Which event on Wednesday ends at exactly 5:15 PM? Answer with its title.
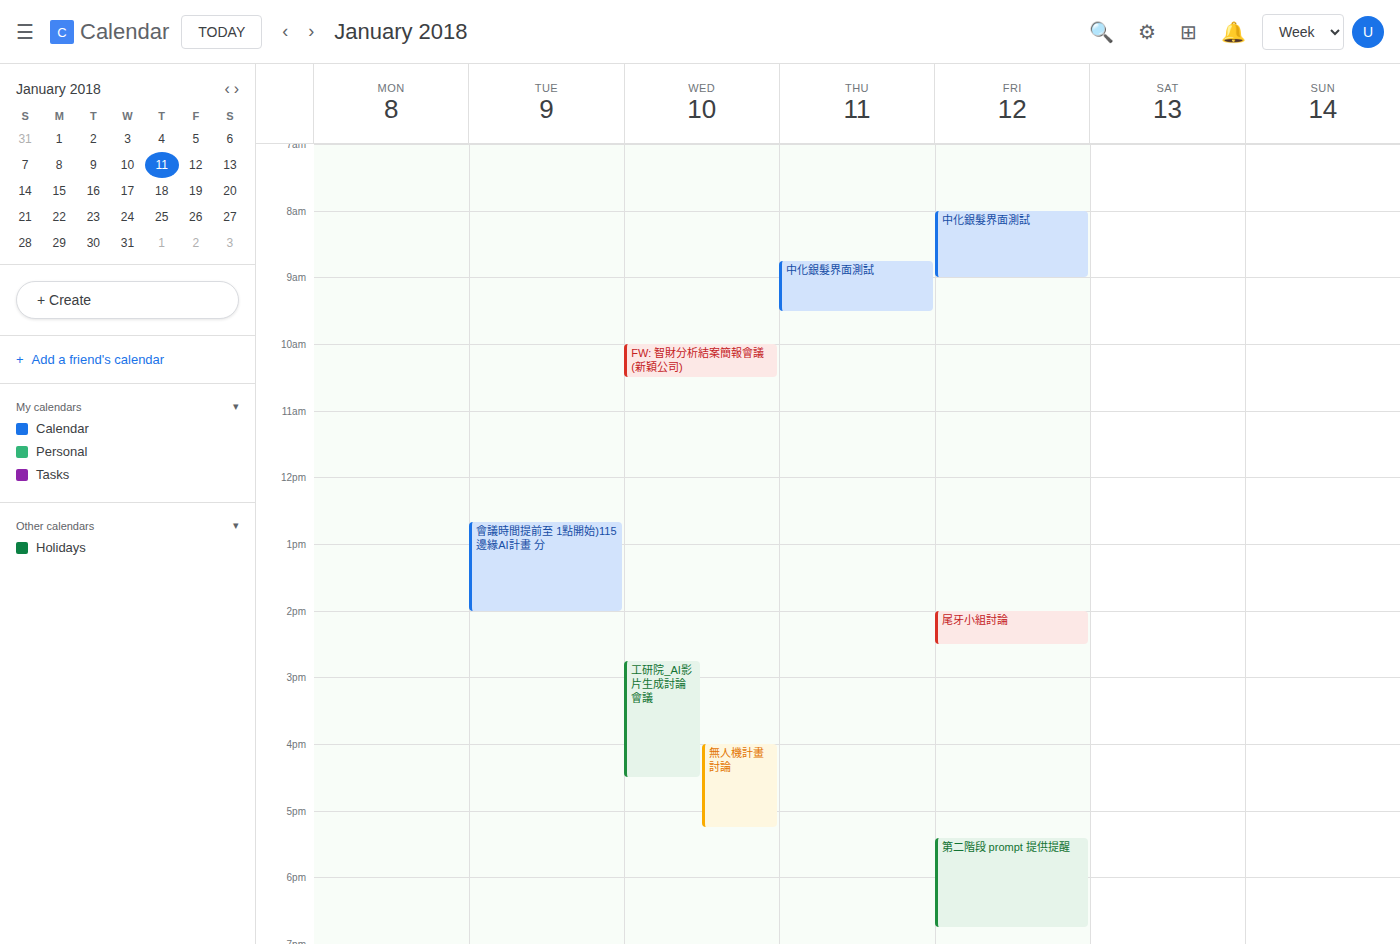
"無人機計畫討論"